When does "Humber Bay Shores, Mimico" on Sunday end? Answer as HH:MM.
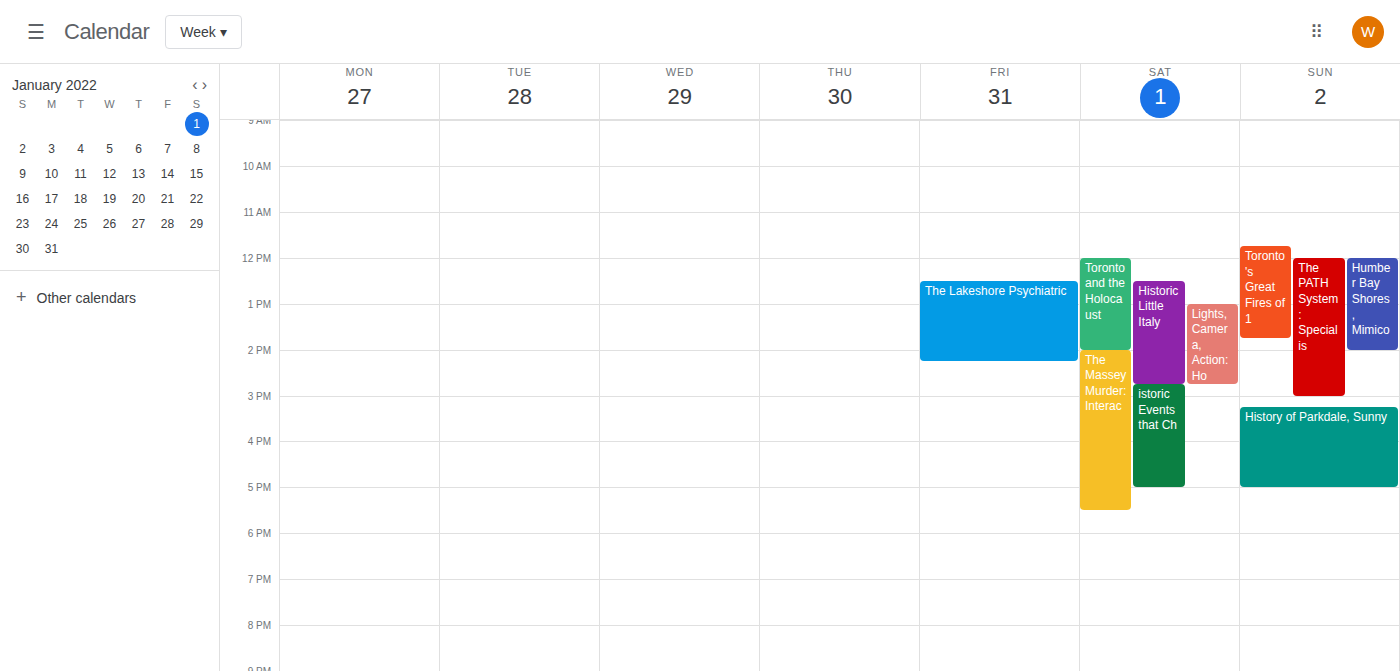
14:00